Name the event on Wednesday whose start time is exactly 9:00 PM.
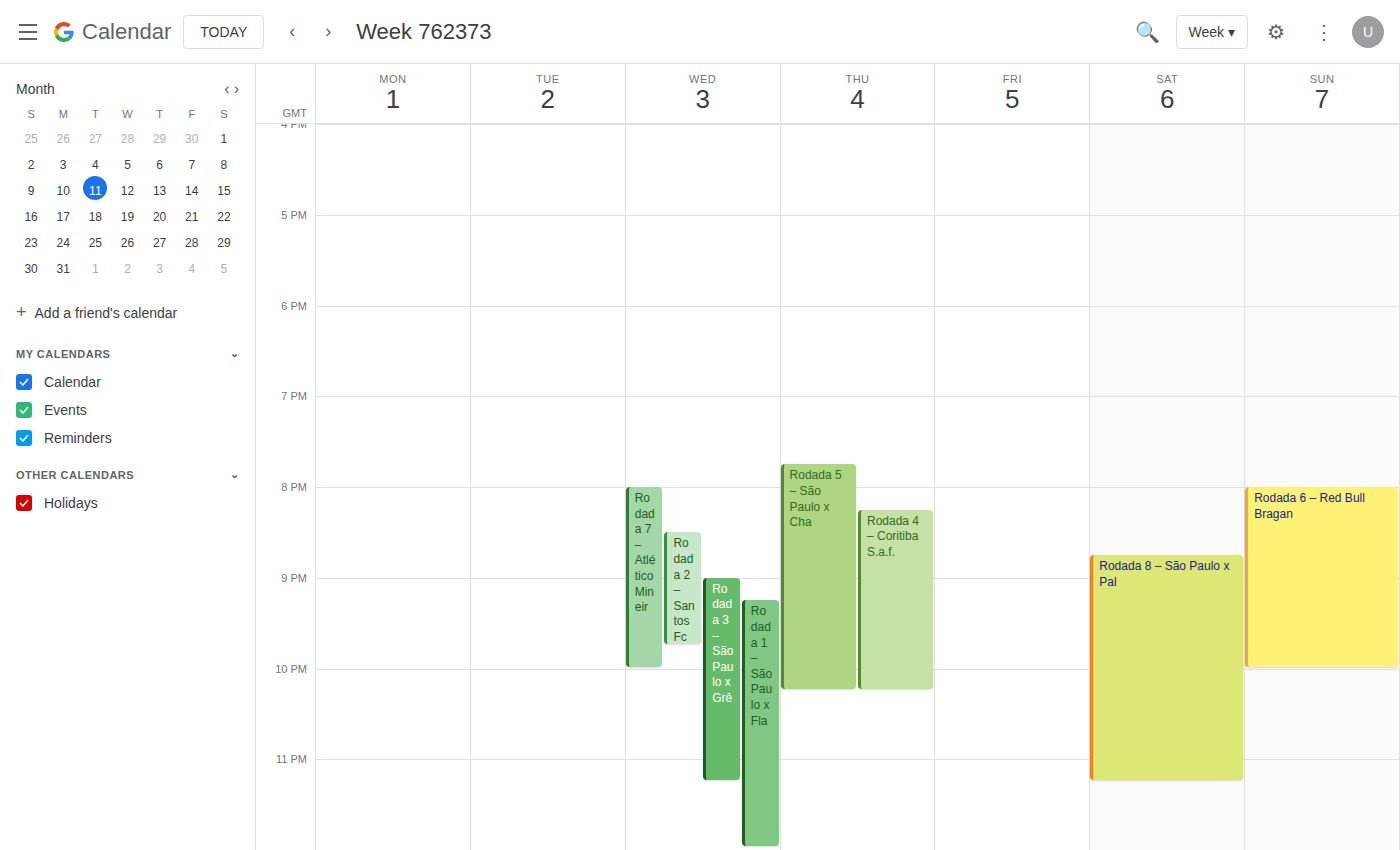
"Rodada 3 – São Paulo x Grê"